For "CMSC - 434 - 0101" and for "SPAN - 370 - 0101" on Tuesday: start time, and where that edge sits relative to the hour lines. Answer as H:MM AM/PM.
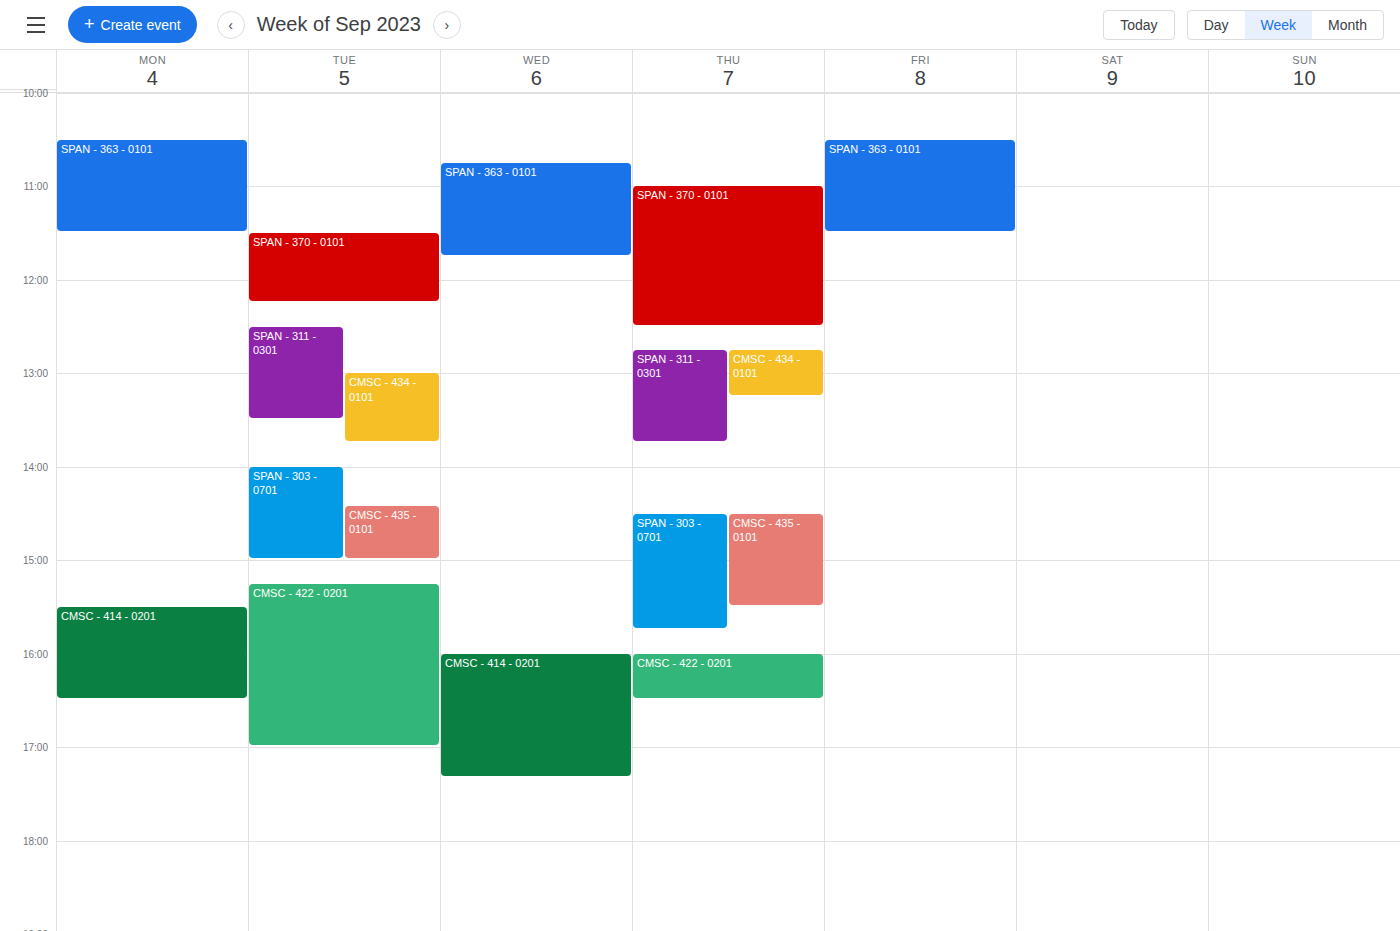
"CMSC - 434 - 0101": 1:00 PM, exactly on the 1 PM line. "SPAN - 370 - 0101": 11:30 AM, halfway between the 11 AM and 12 PM lines.